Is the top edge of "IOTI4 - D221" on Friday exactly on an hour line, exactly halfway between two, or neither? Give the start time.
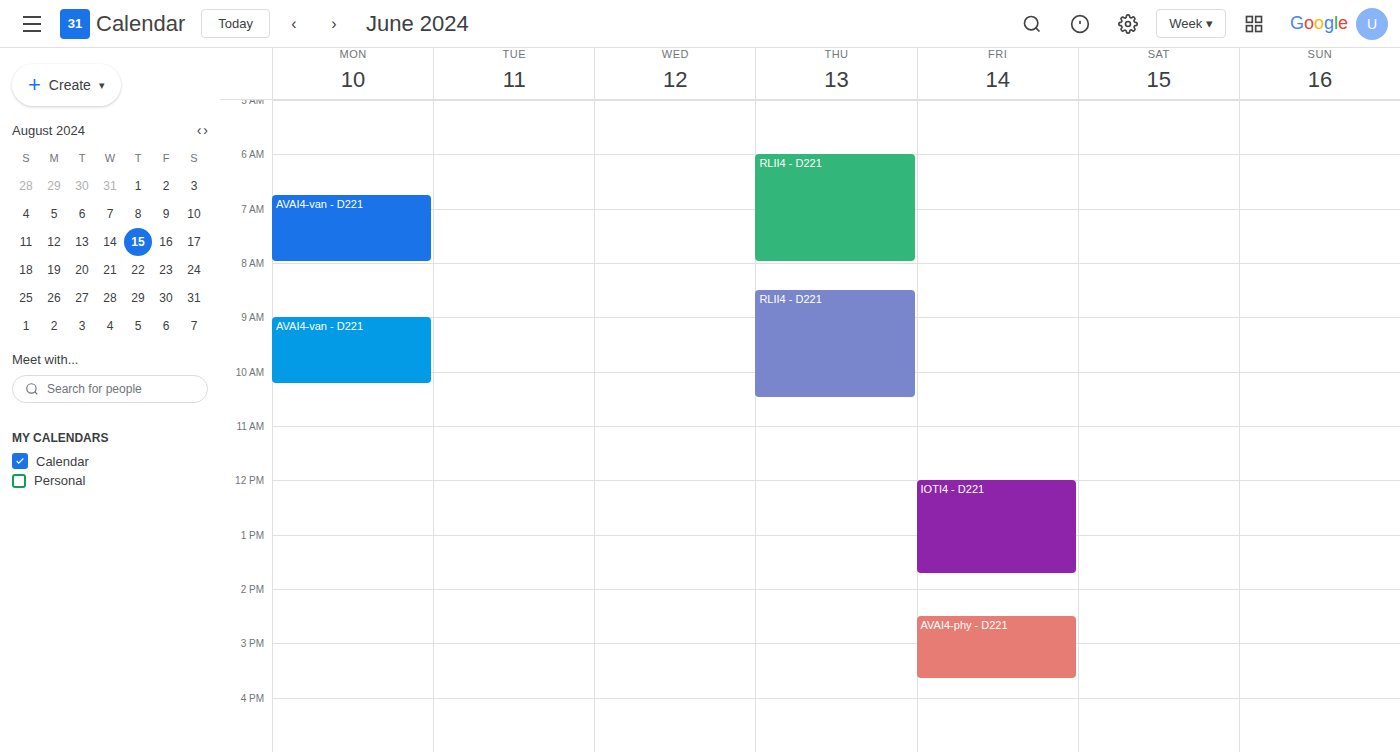
12:00 PM -- exactly on the 12 PM line.